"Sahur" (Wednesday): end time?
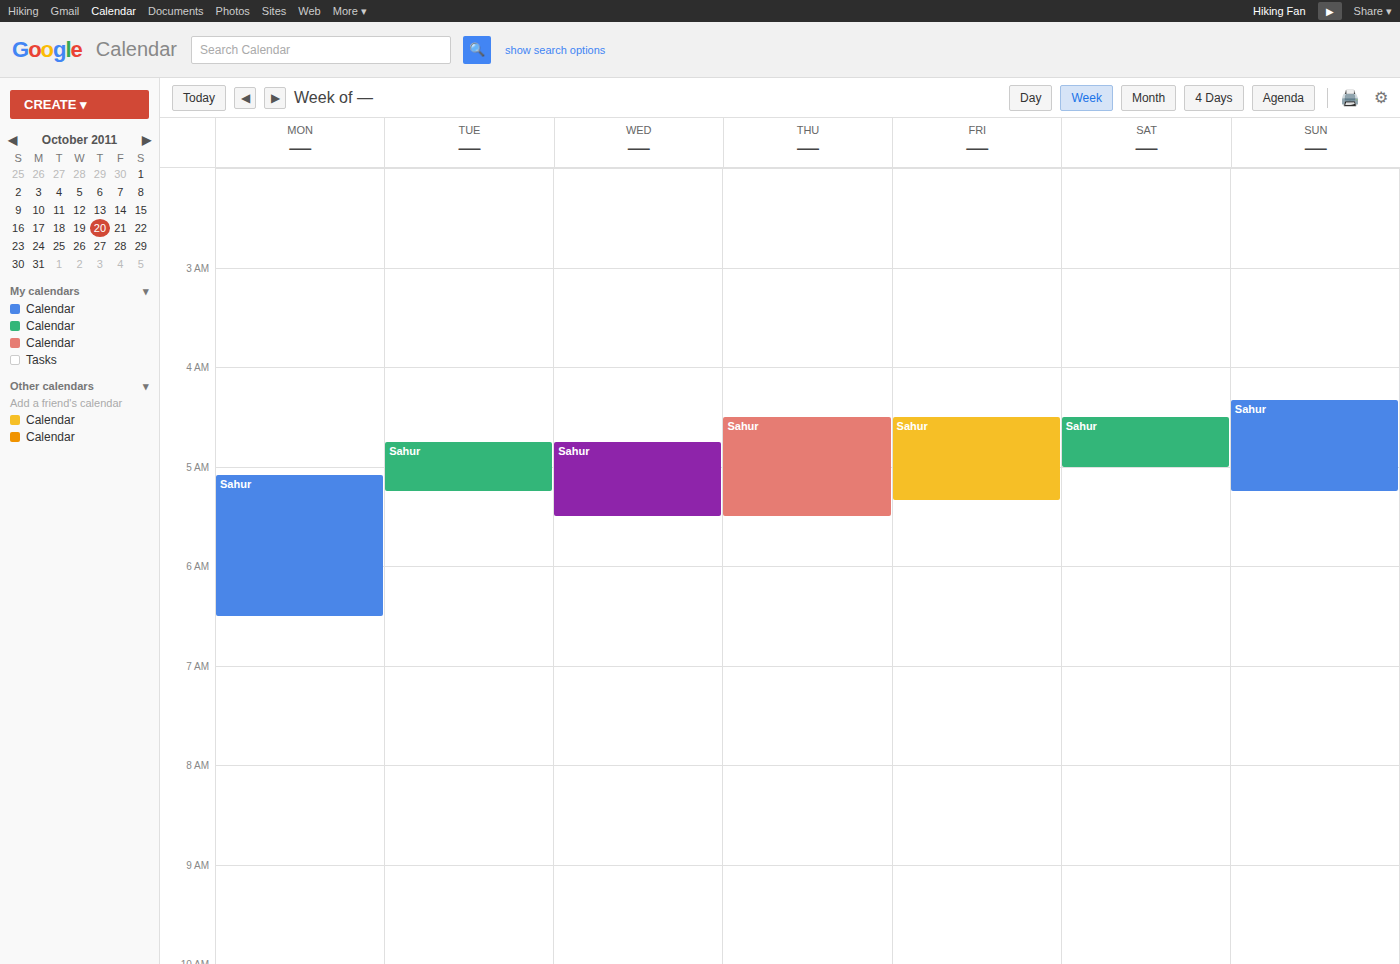
5:30 AM